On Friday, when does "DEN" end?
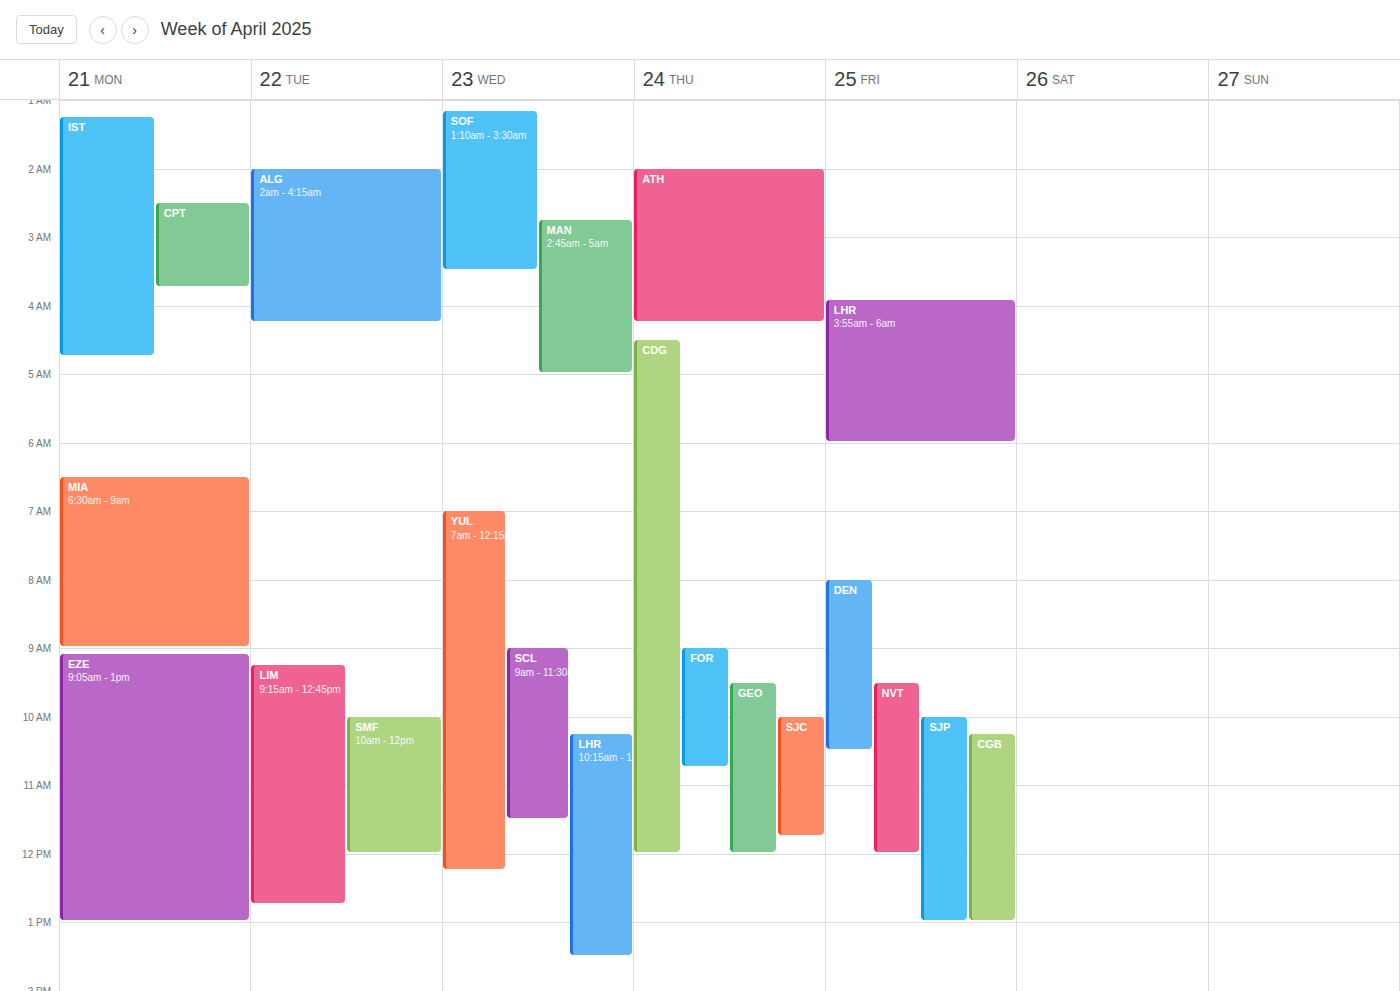
10:30 AM